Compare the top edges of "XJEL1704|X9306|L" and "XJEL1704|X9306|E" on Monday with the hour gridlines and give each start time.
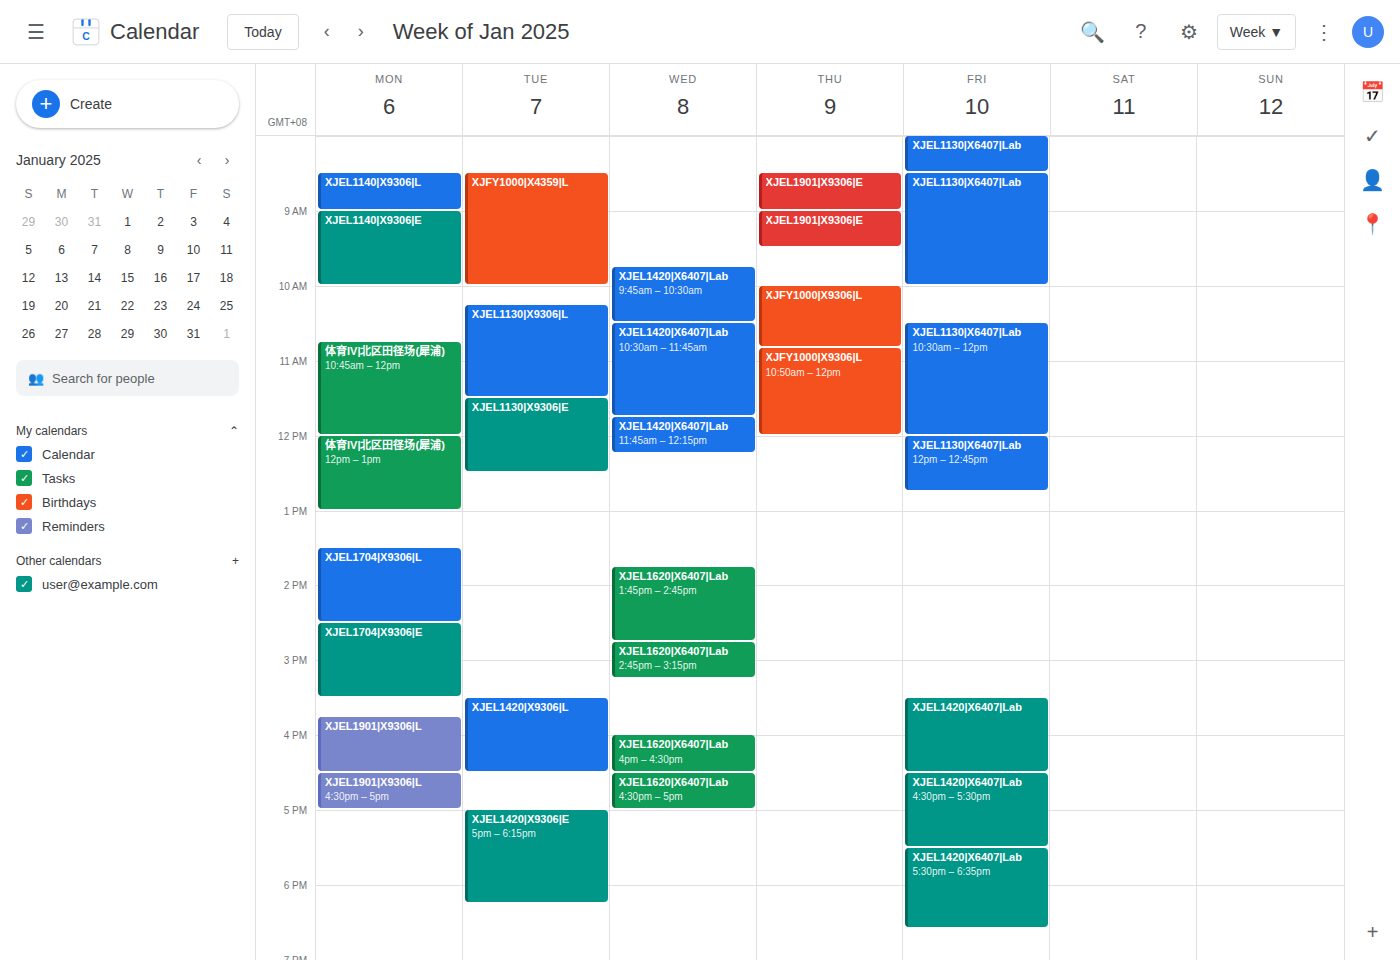
"XJEL1704|X9306|L": 13:30, halfway between the 13:00 and 14:00 lines. "XJEL1704|X9306|E": 14:30, halfway between the 14:00 and 15:00 lines.